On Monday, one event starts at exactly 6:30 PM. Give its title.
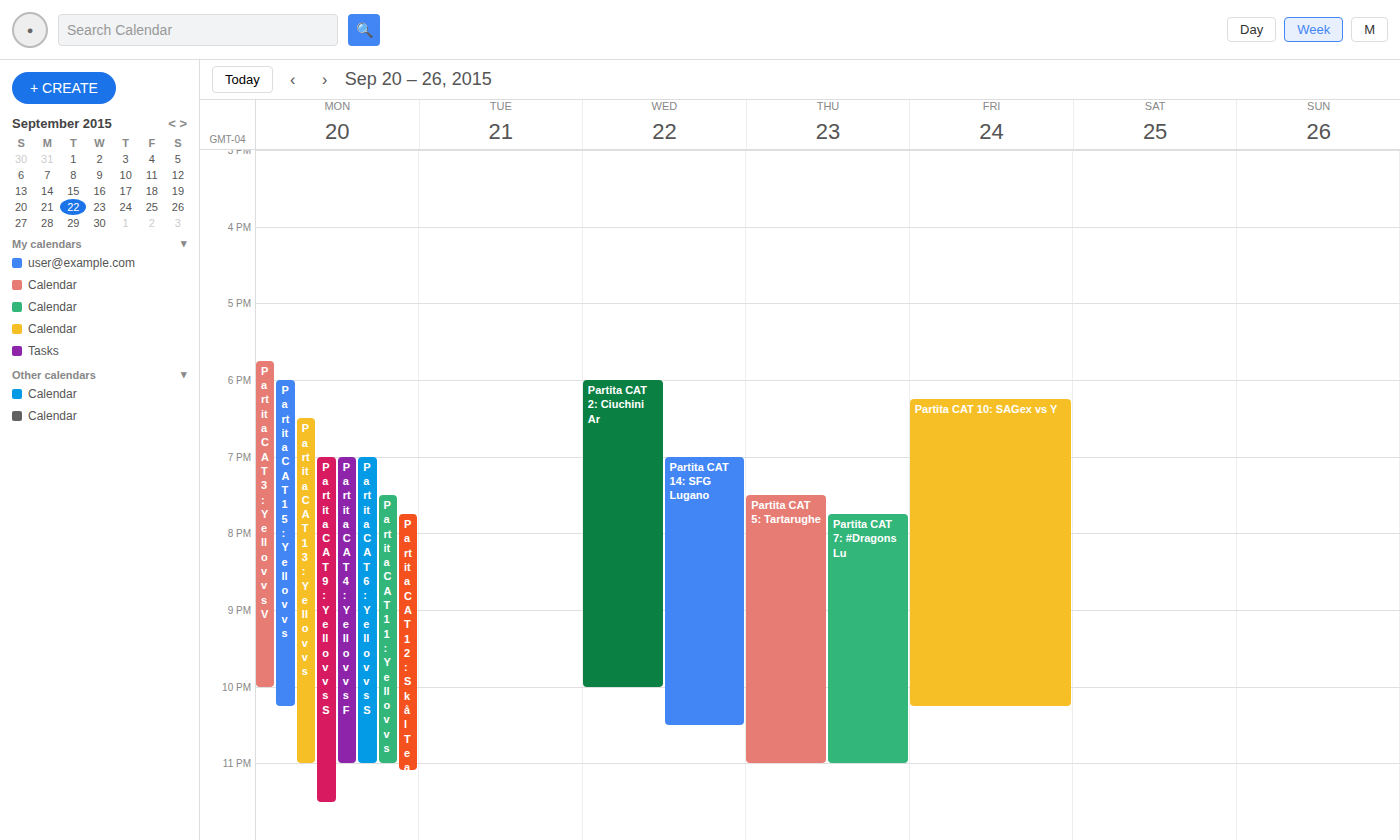
"Partita CAT 13: Yellov vs"